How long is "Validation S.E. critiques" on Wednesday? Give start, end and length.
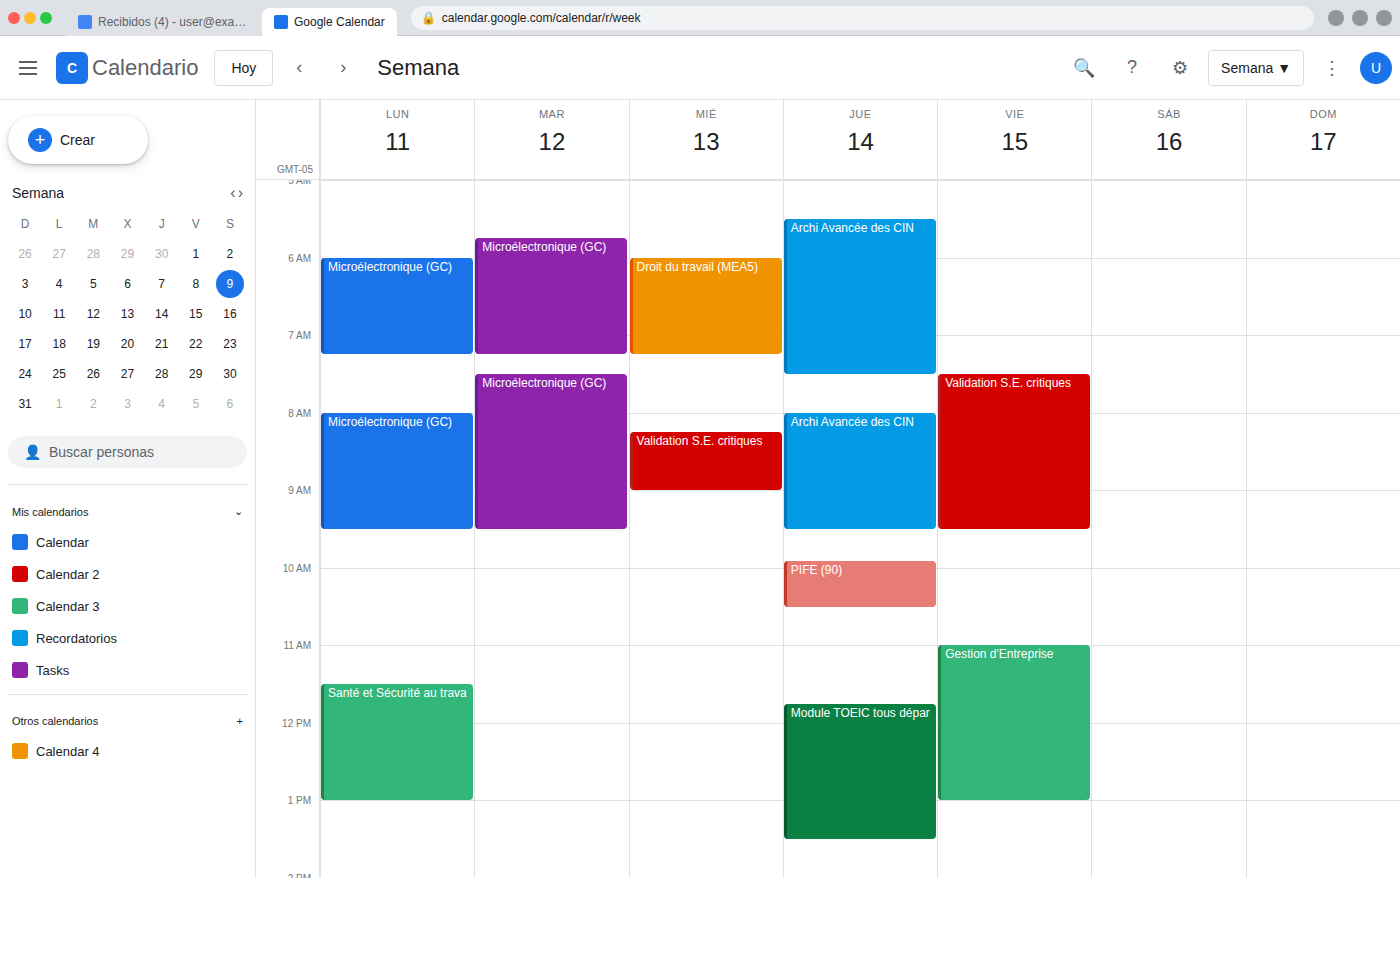
8:15 AM to 9:00 AM, 45 minutes